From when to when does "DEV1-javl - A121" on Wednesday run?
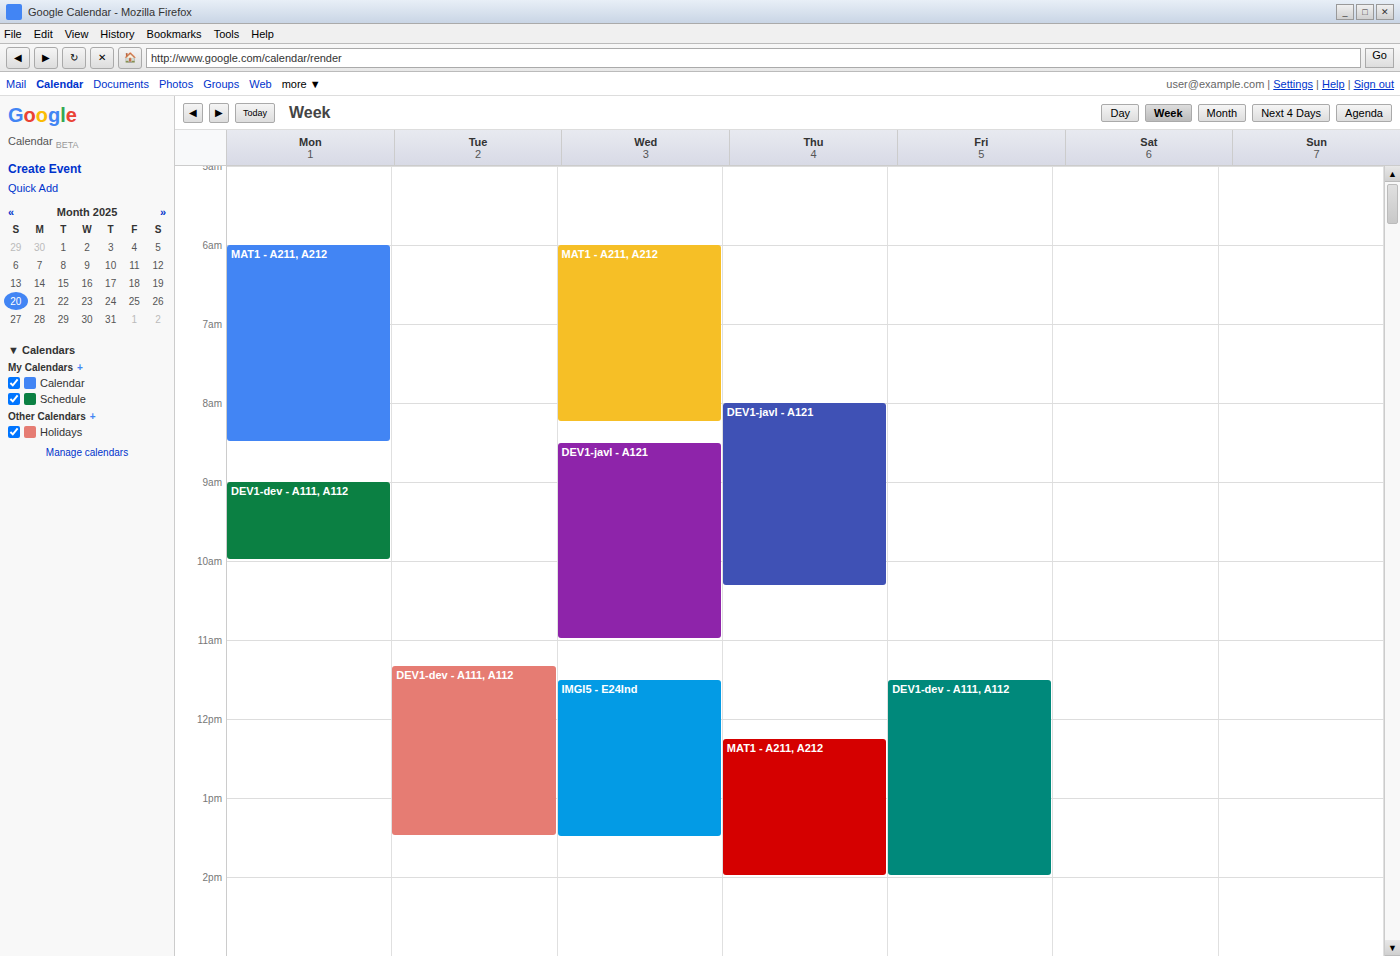
8:30 AM to 11:00 AM